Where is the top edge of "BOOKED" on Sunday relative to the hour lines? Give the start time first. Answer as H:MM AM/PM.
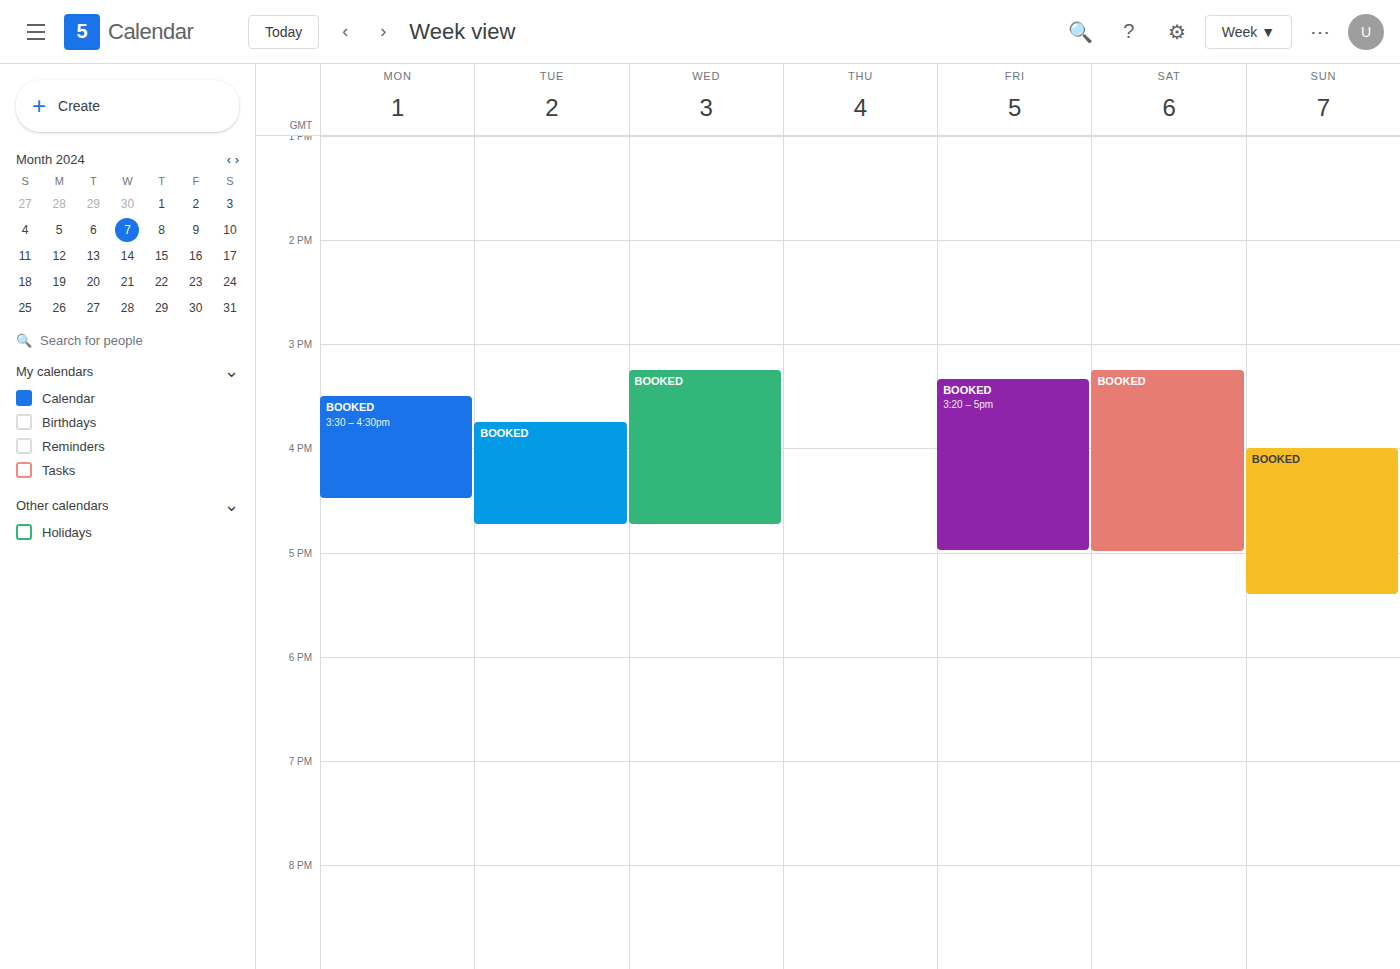
4:00 PM -- exactly on the 4 PM line.